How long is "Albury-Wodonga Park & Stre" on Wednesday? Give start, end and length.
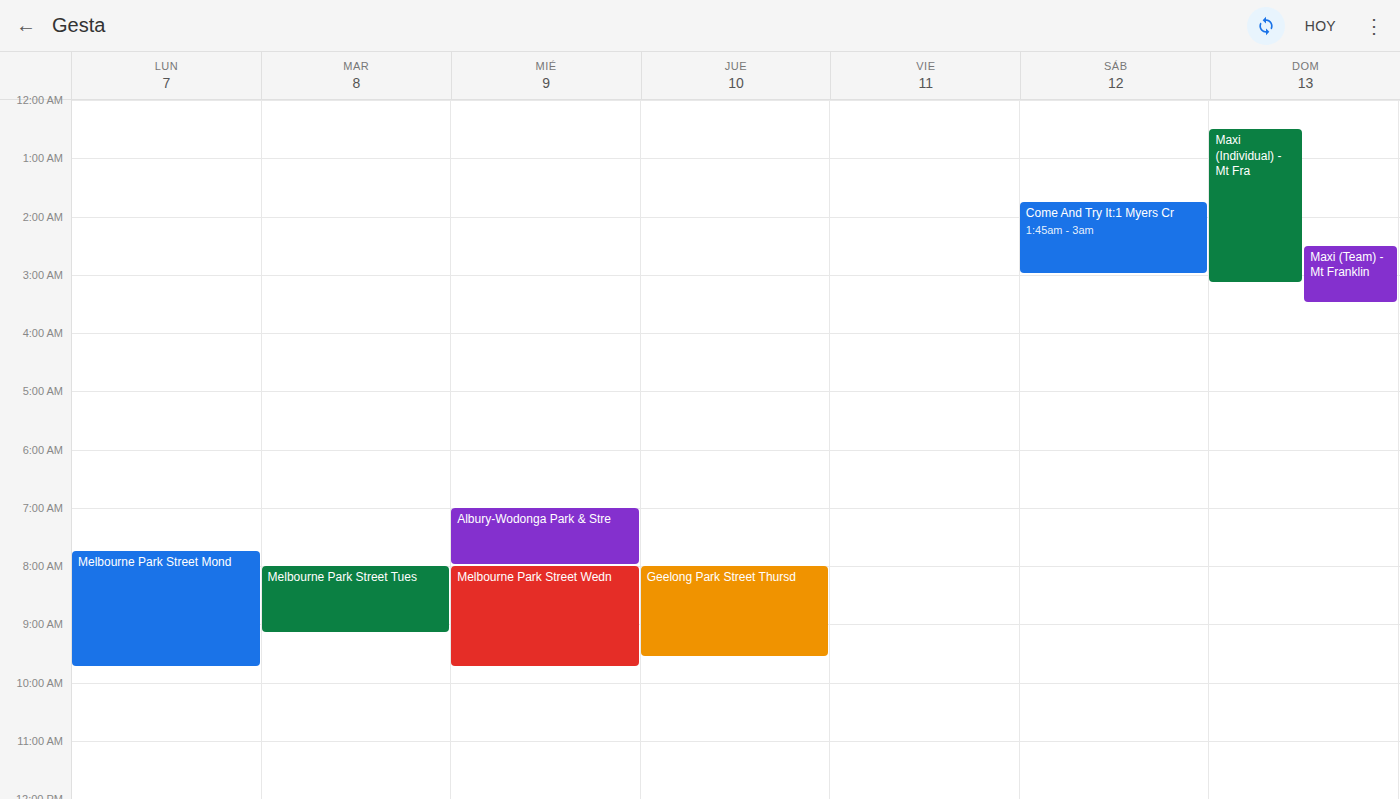
7:00 AM to 8:00 AM, 1 hour